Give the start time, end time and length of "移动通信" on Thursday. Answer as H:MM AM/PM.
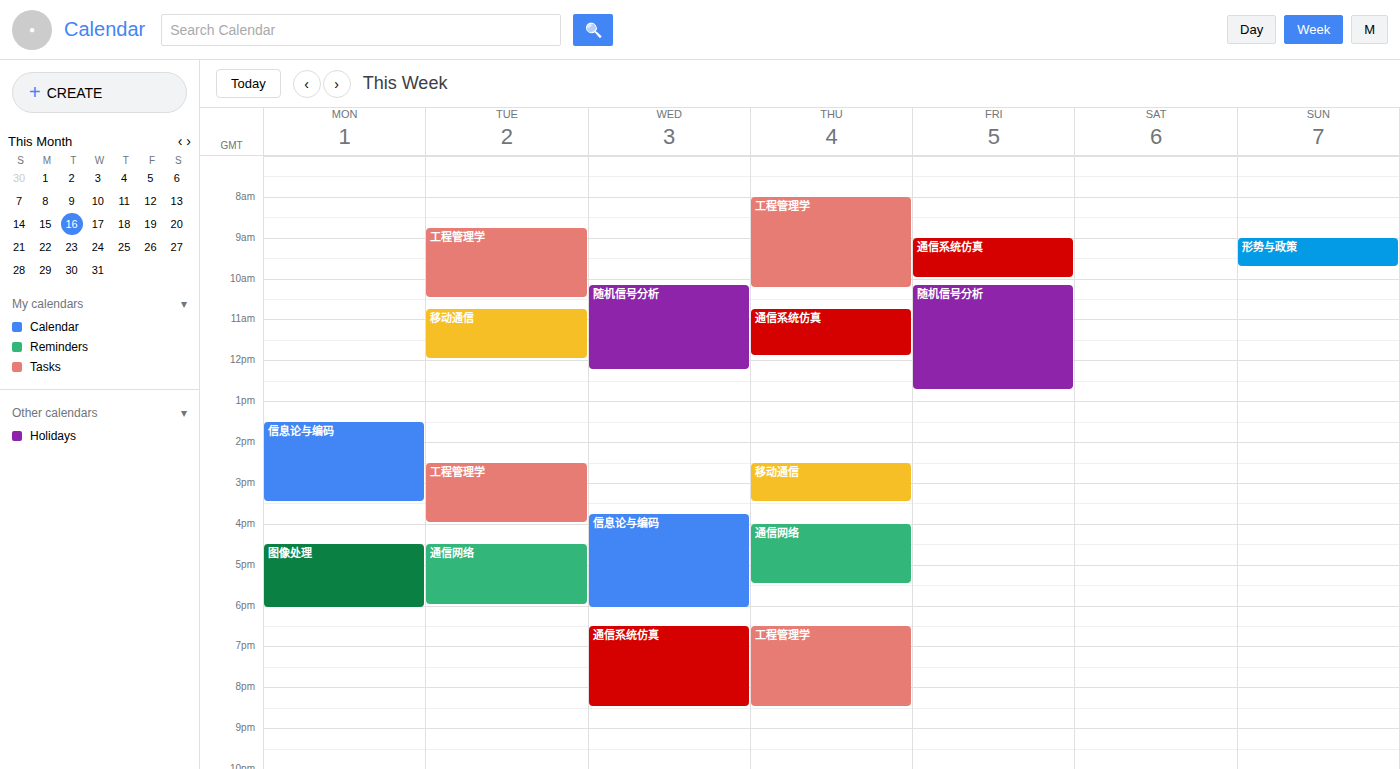
2:30 PM to 3:30 PM, 1 hour